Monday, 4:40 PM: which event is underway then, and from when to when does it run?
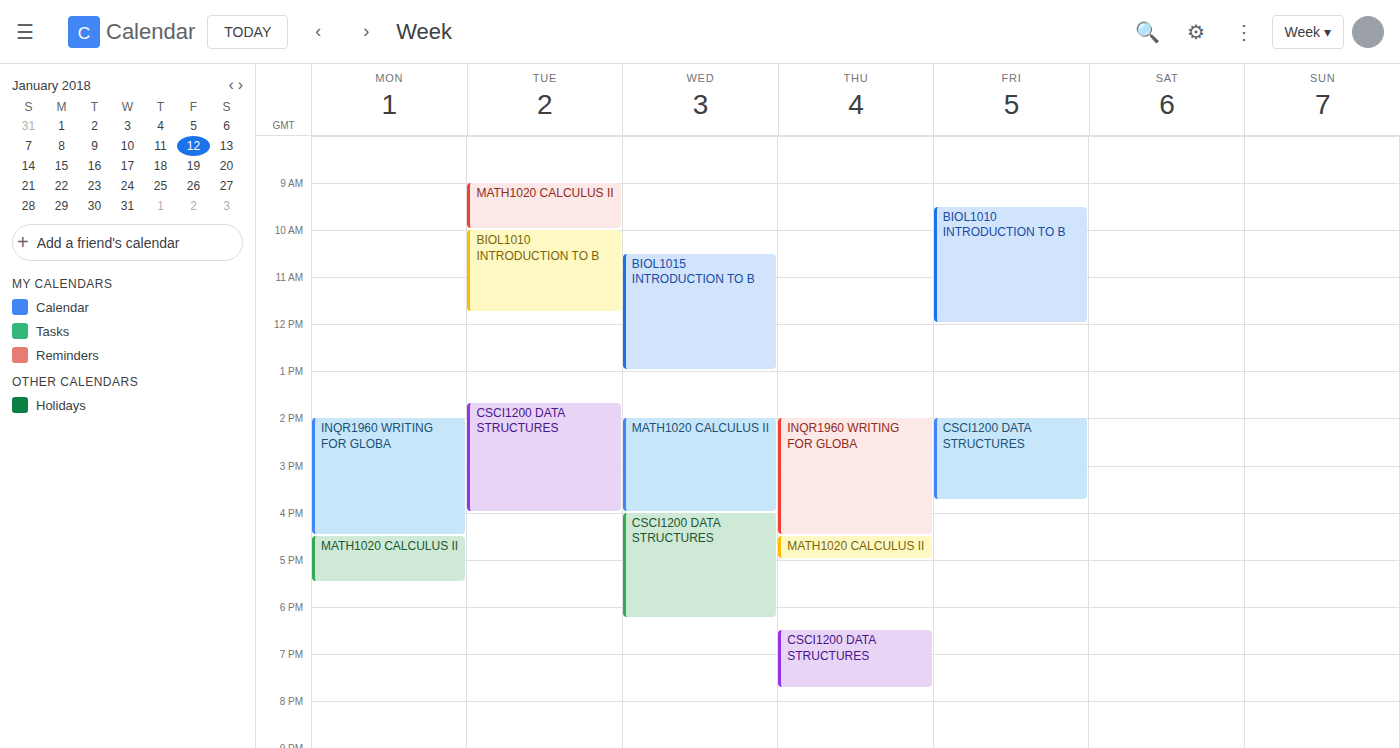
"MATH1020 CALCULUS II", 4:30 PM to 5:30 PM